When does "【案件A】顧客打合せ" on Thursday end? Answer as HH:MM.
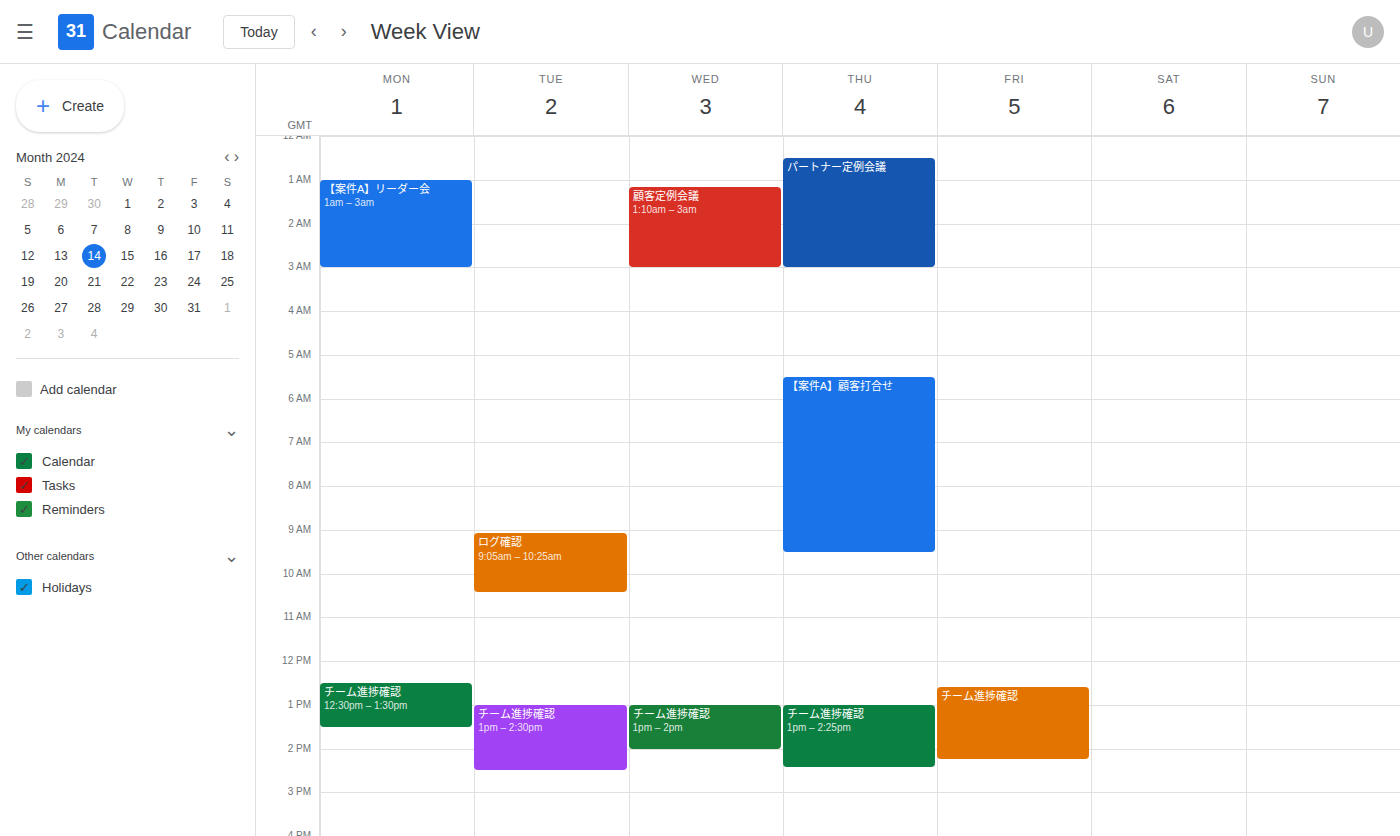
09:30